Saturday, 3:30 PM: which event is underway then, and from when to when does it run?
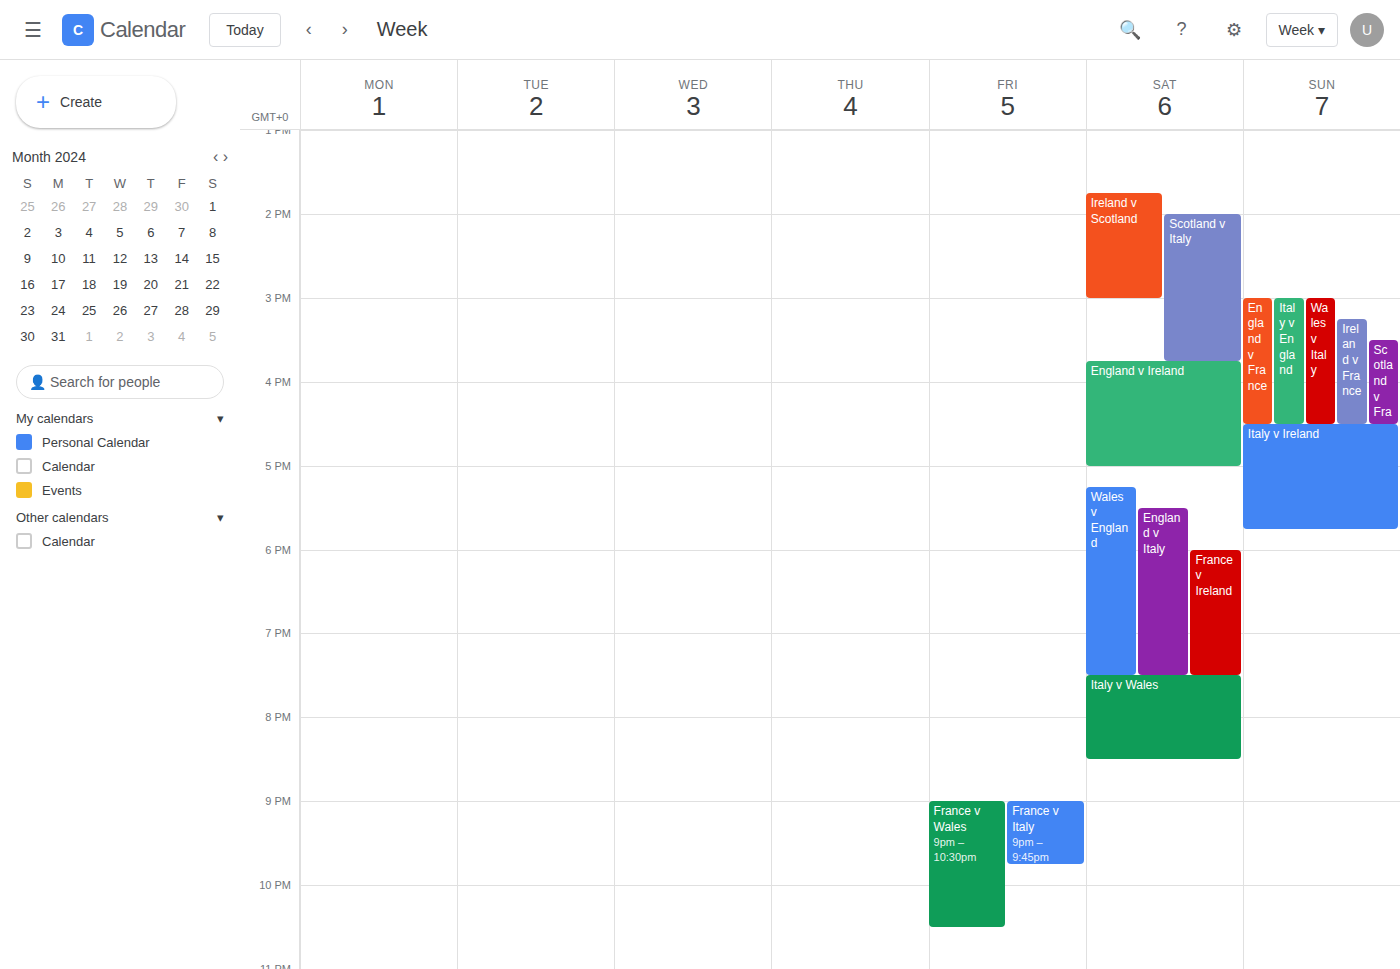
"Scotland v Italy", 2:00 PM to 3:45 PM